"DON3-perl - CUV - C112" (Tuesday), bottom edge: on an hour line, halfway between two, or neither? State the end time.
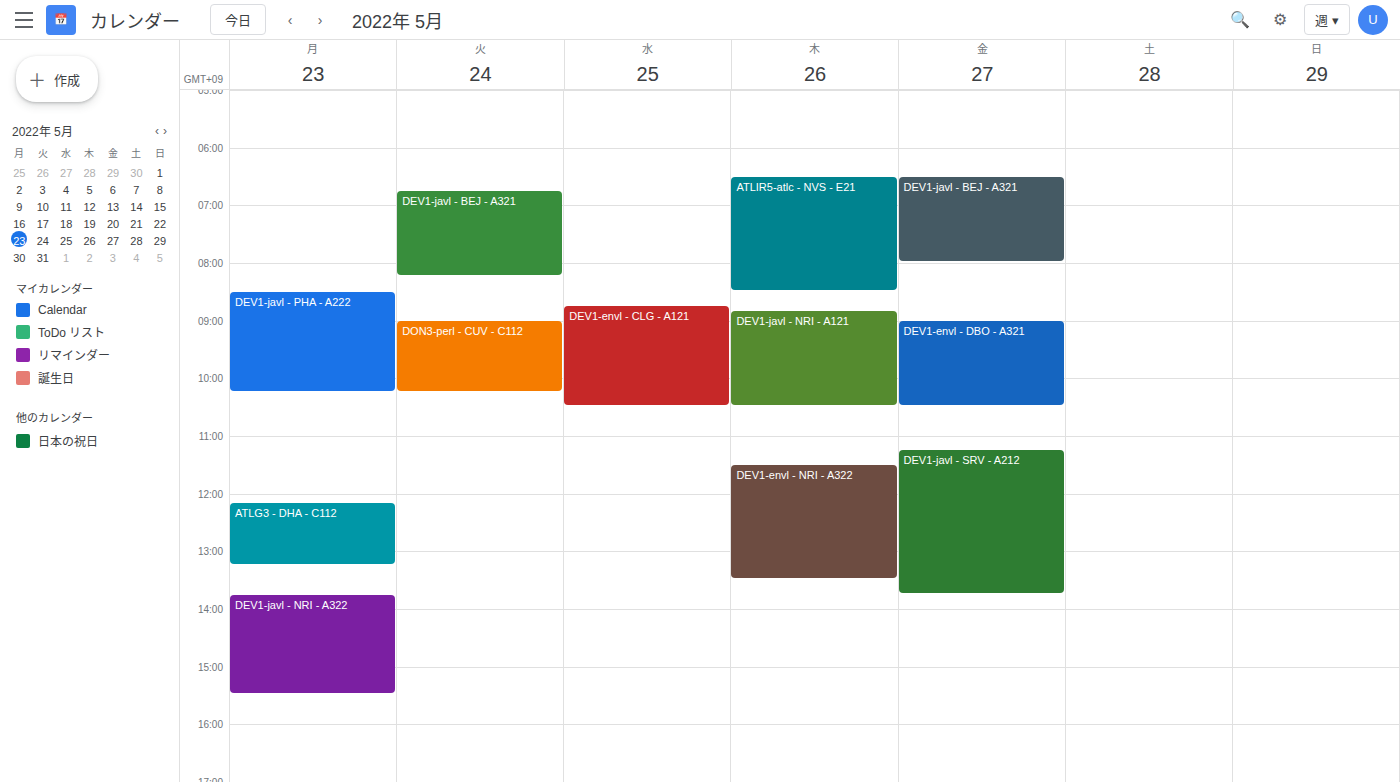
10:15 AM -- neither: a quarter of the way from the 10 AM line to the 11 AM line.